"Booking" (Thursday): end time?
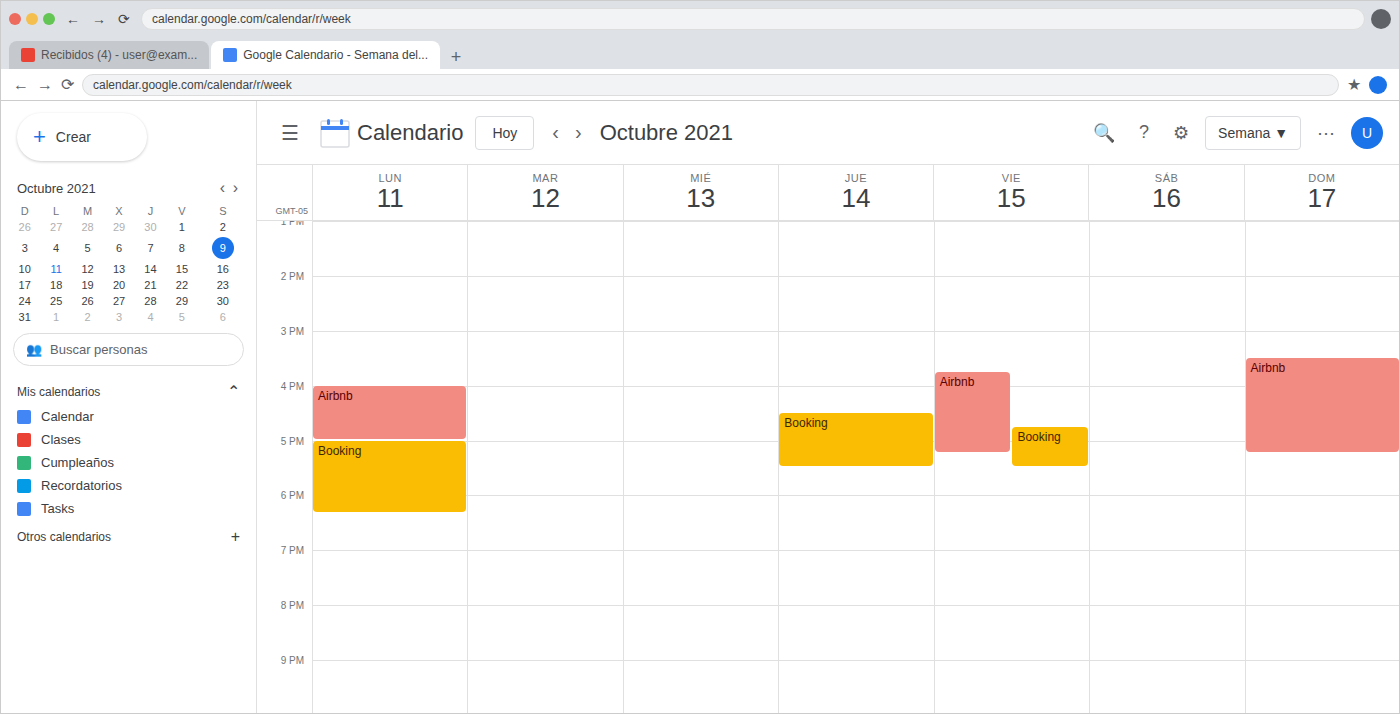
5:30 PM